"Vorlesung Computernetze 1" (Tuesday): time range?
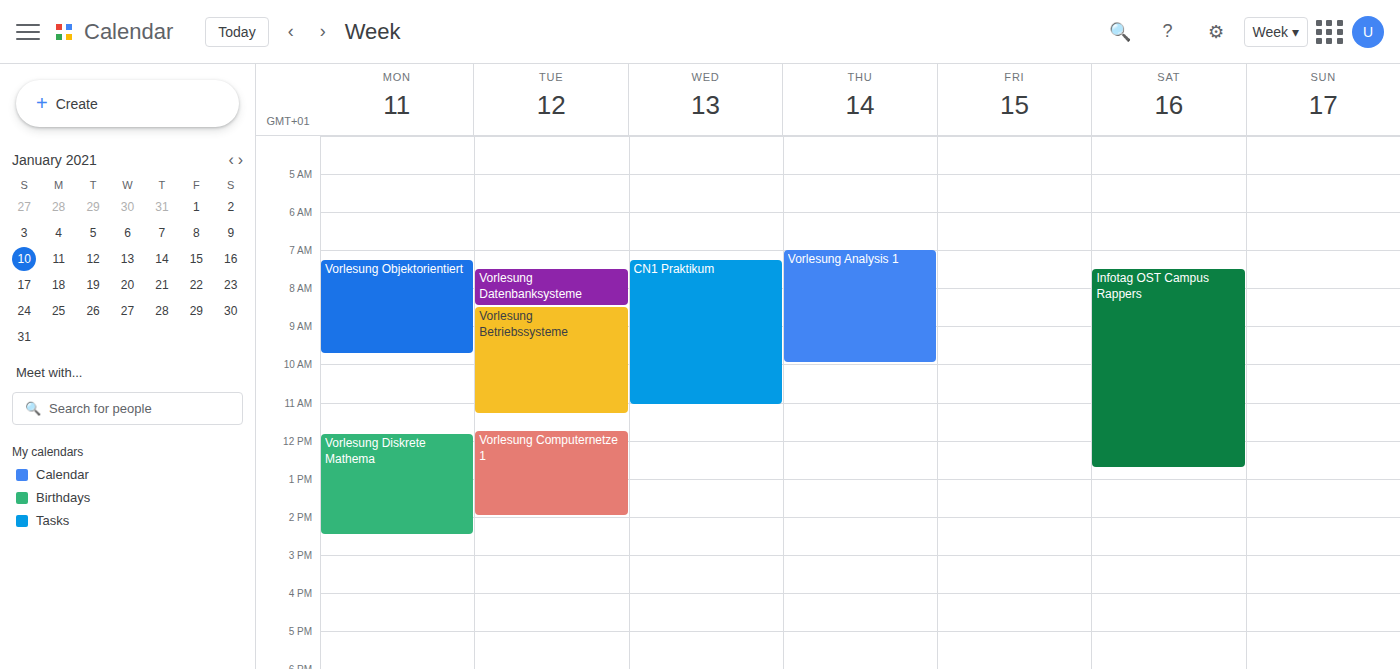
11:45 AM to 2:00 PM